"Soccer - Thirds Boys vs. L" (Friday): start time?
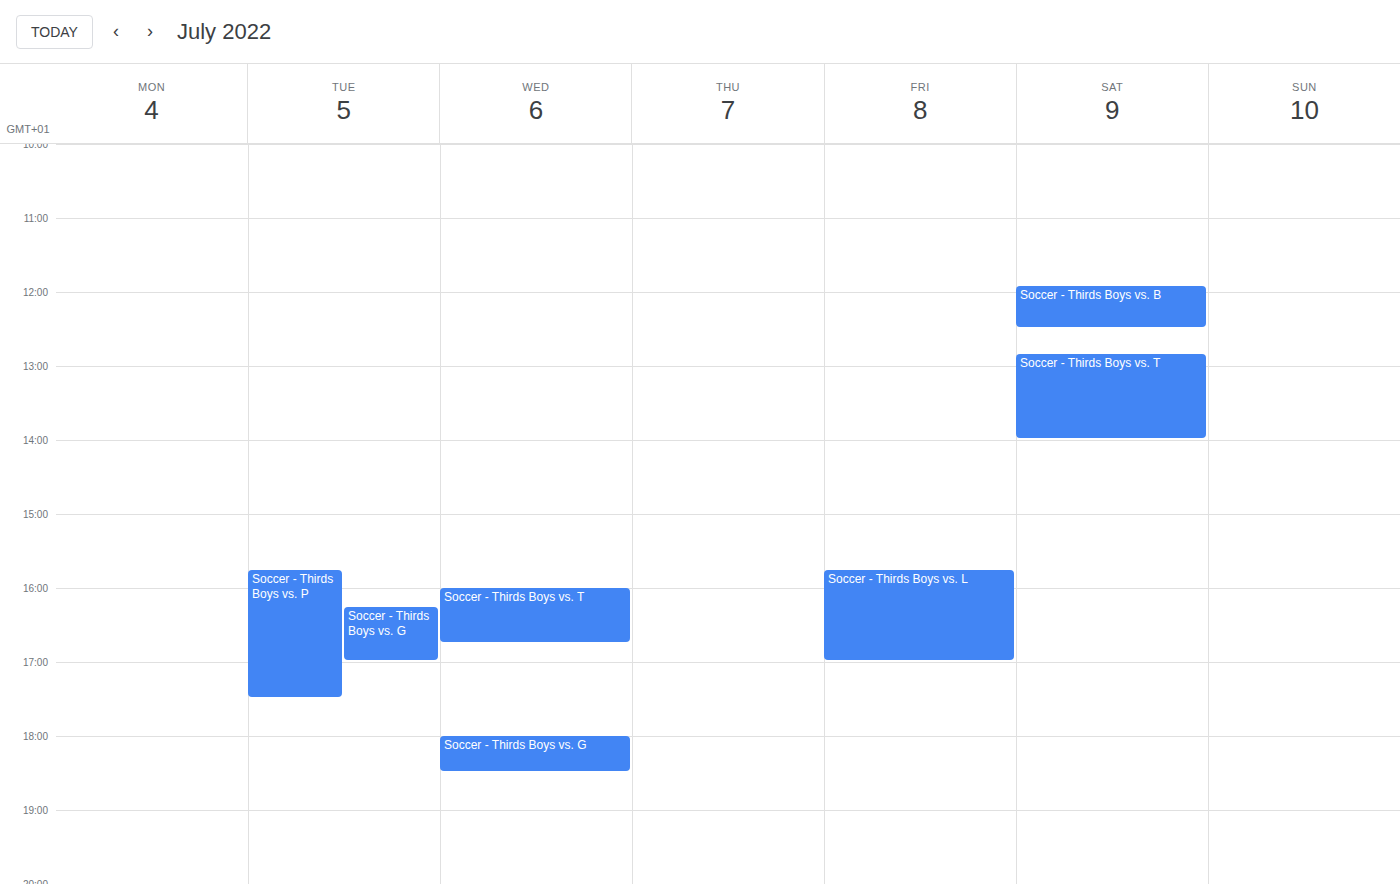
3:45 PM